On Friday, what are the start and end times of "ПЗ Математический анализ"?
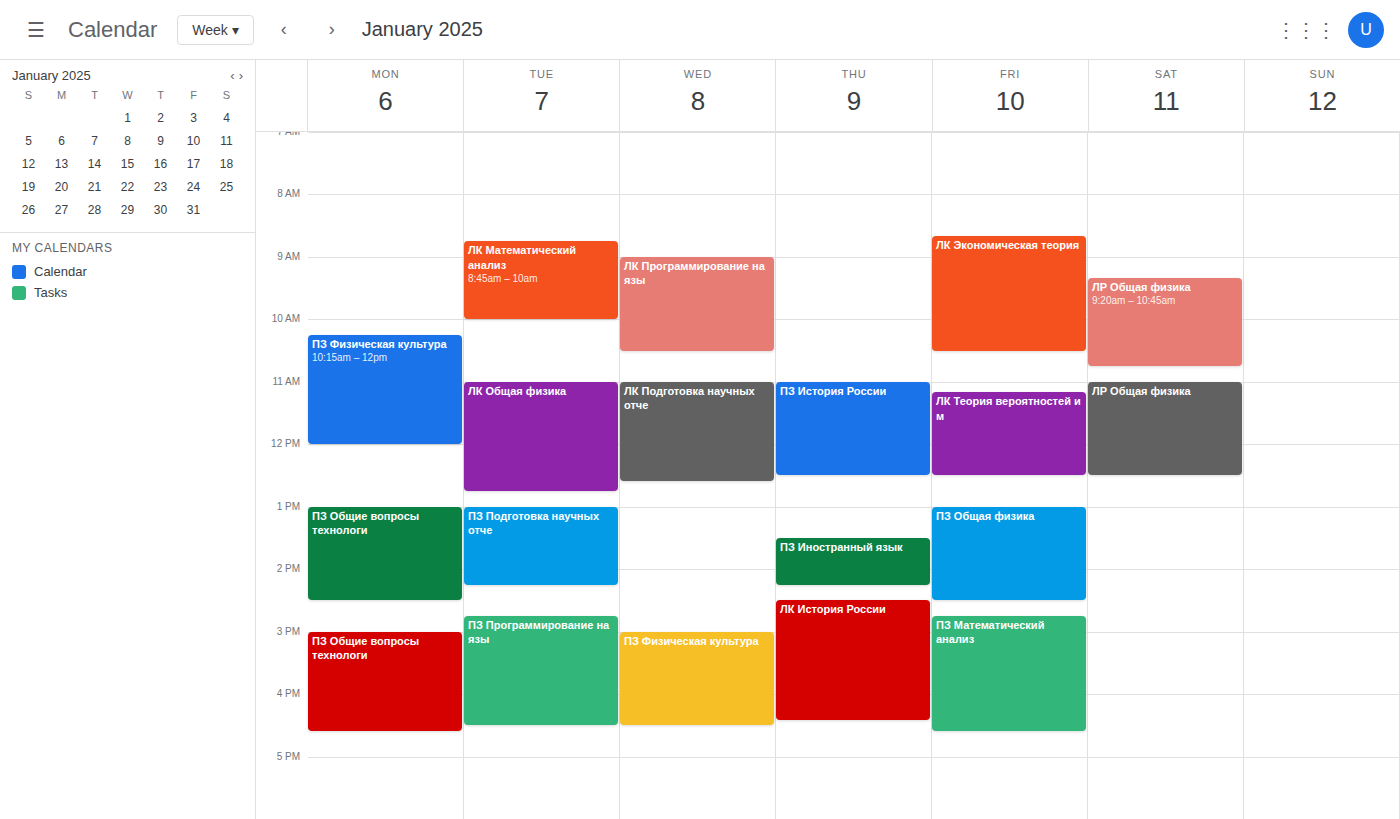
2:45 PM to 4:35 PM